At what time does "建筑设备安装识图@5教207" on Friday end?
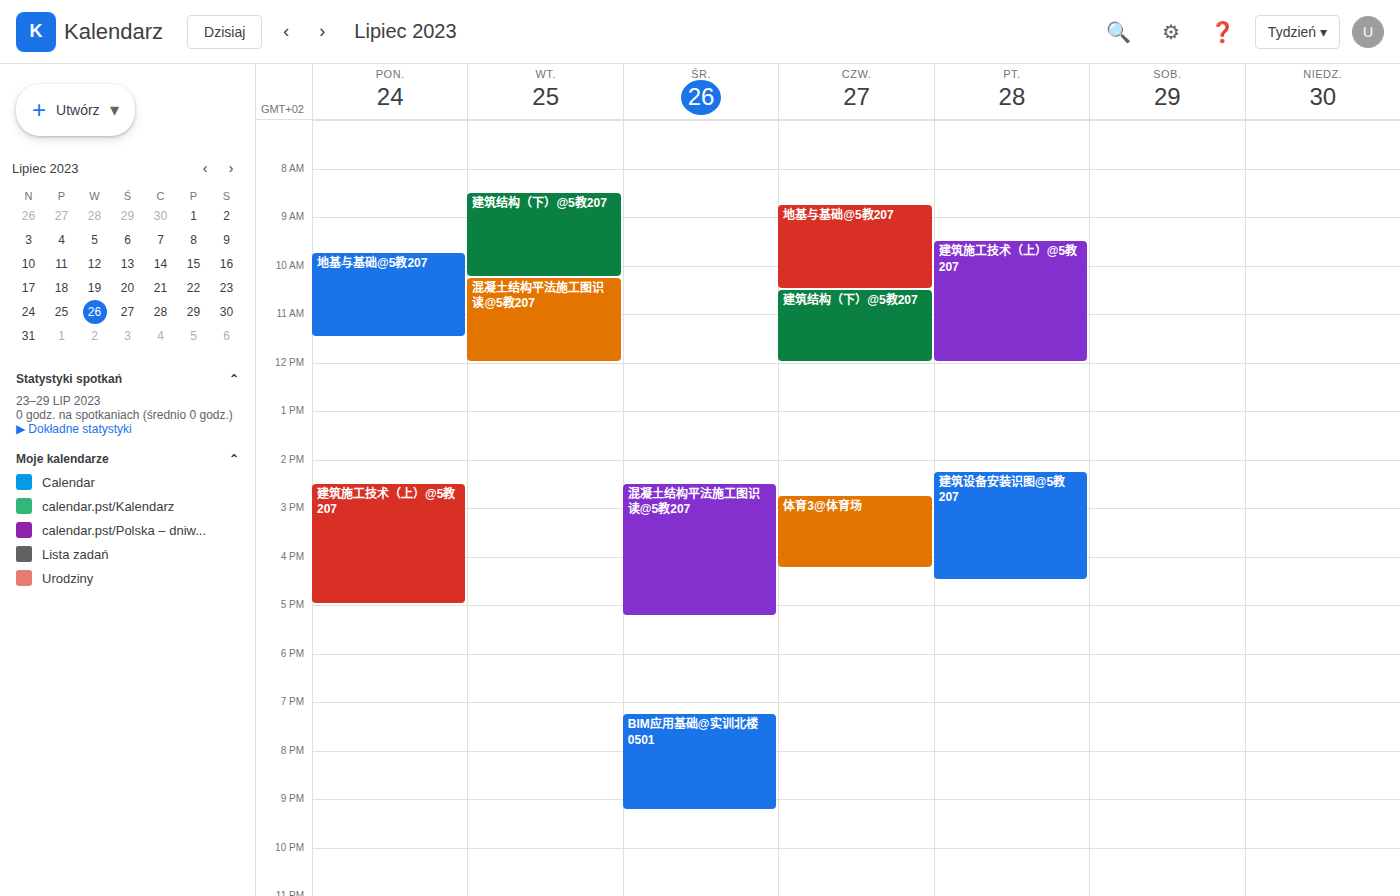
4:30 PM